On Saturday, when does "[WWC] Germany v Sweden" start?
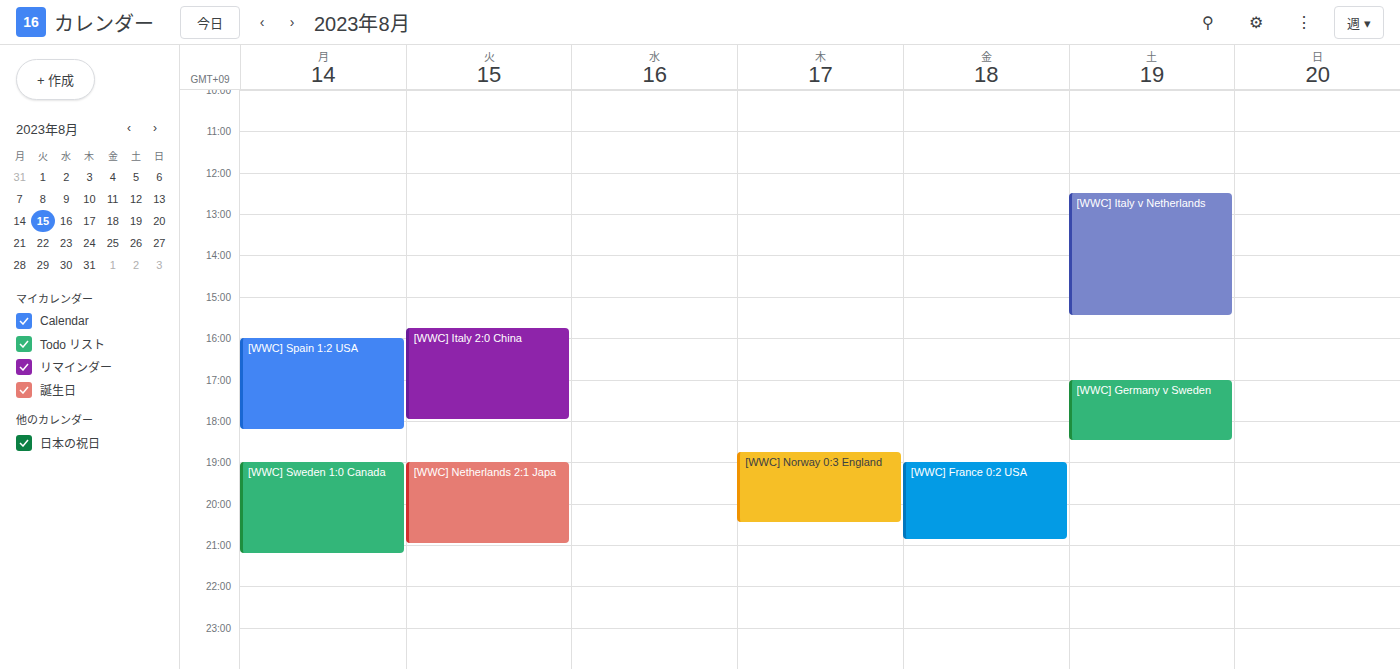
17:00